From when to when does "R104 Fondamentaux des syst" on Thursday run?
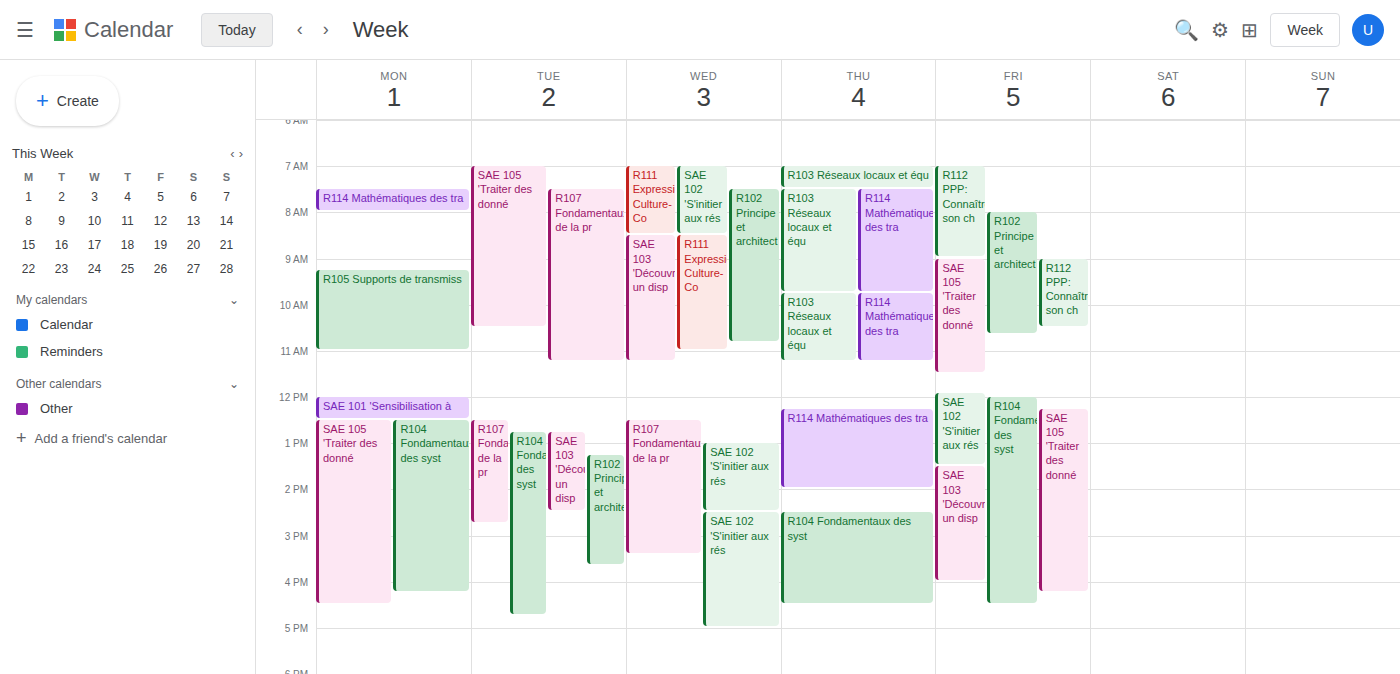
2:30 PM to 4:30 PM